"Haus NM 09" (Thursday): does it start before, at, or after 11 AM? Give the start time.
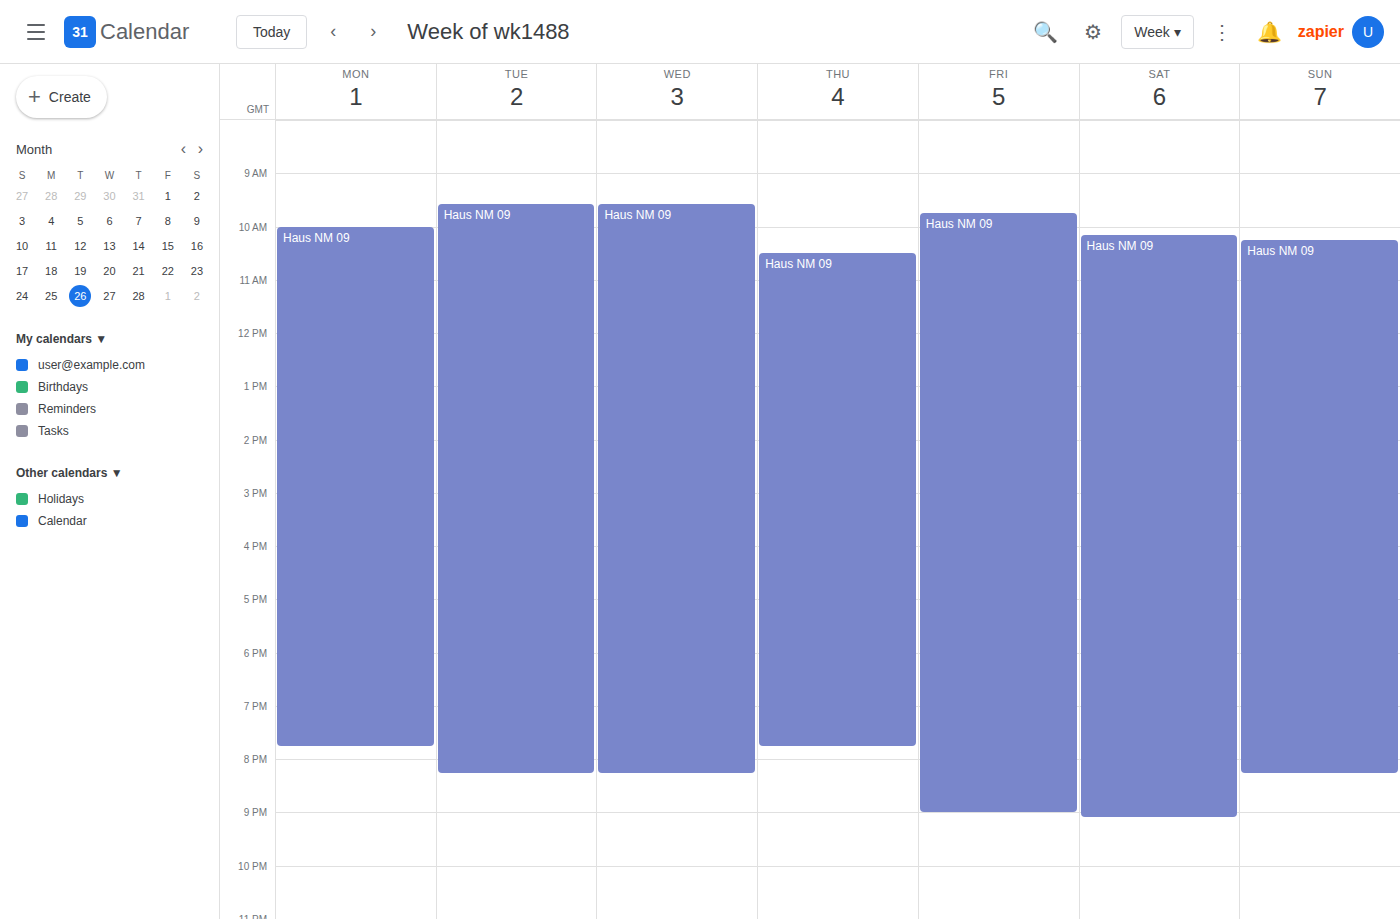
10:30 AM -- before 11 AM, 30 minutes above the 11 AM line.